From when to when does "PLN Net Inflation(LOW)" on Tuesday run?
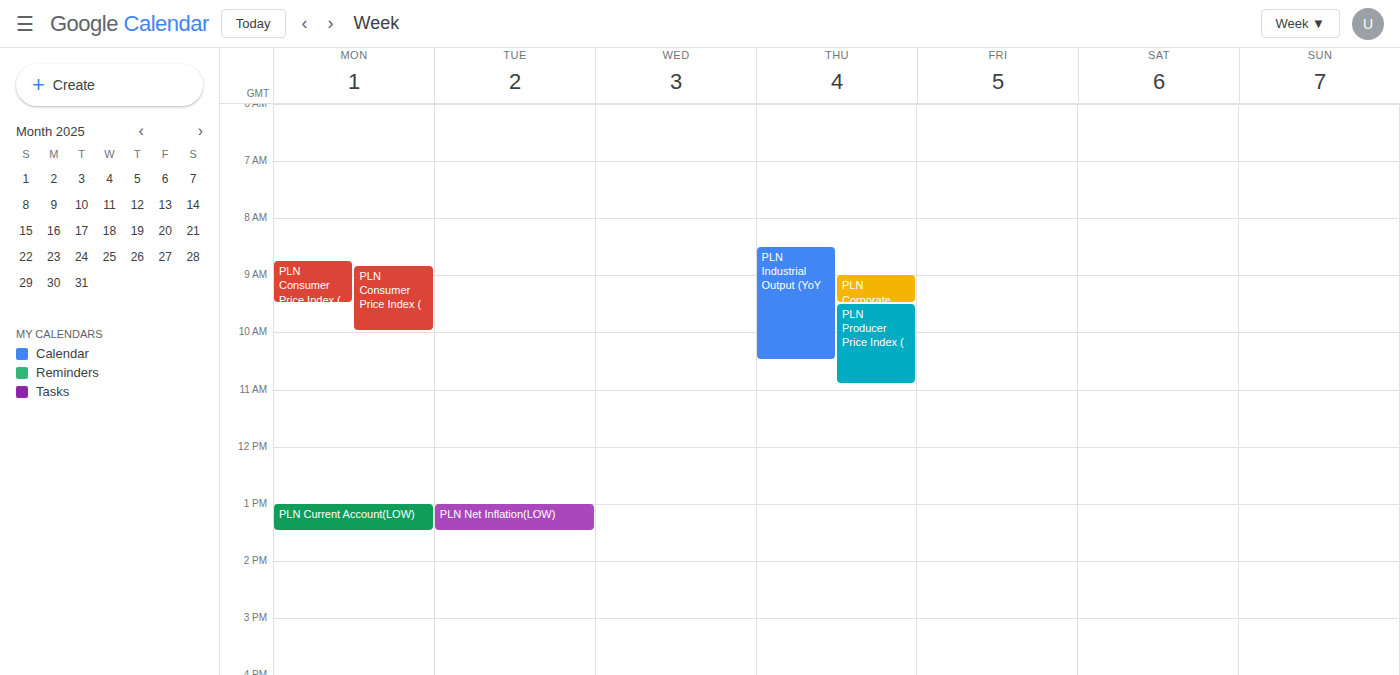
1:00 PM to 1:30 PM